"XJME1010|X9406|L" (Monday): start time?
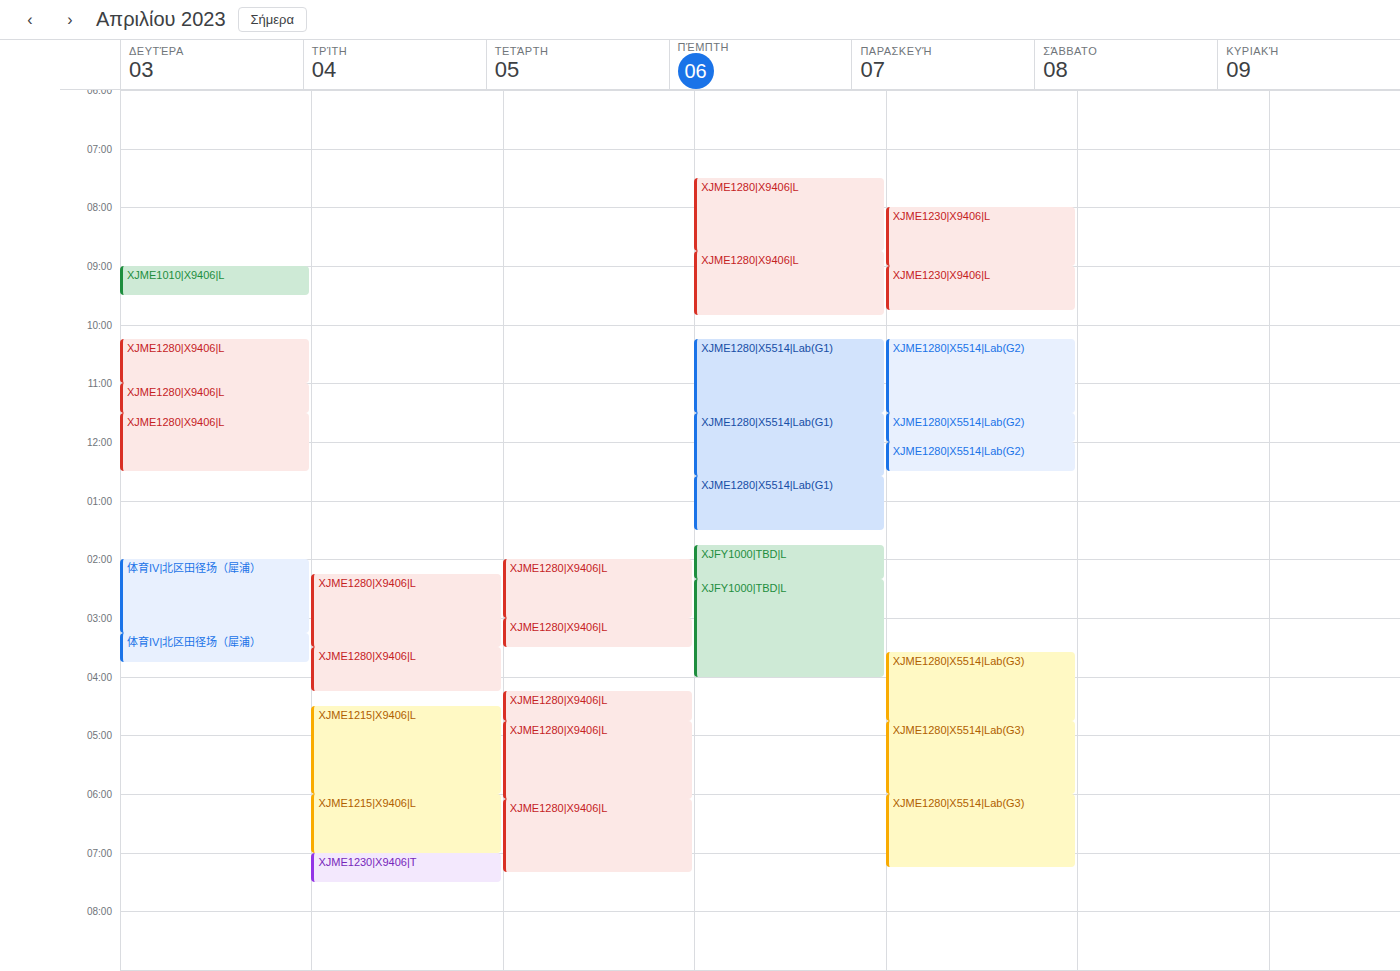
09:00